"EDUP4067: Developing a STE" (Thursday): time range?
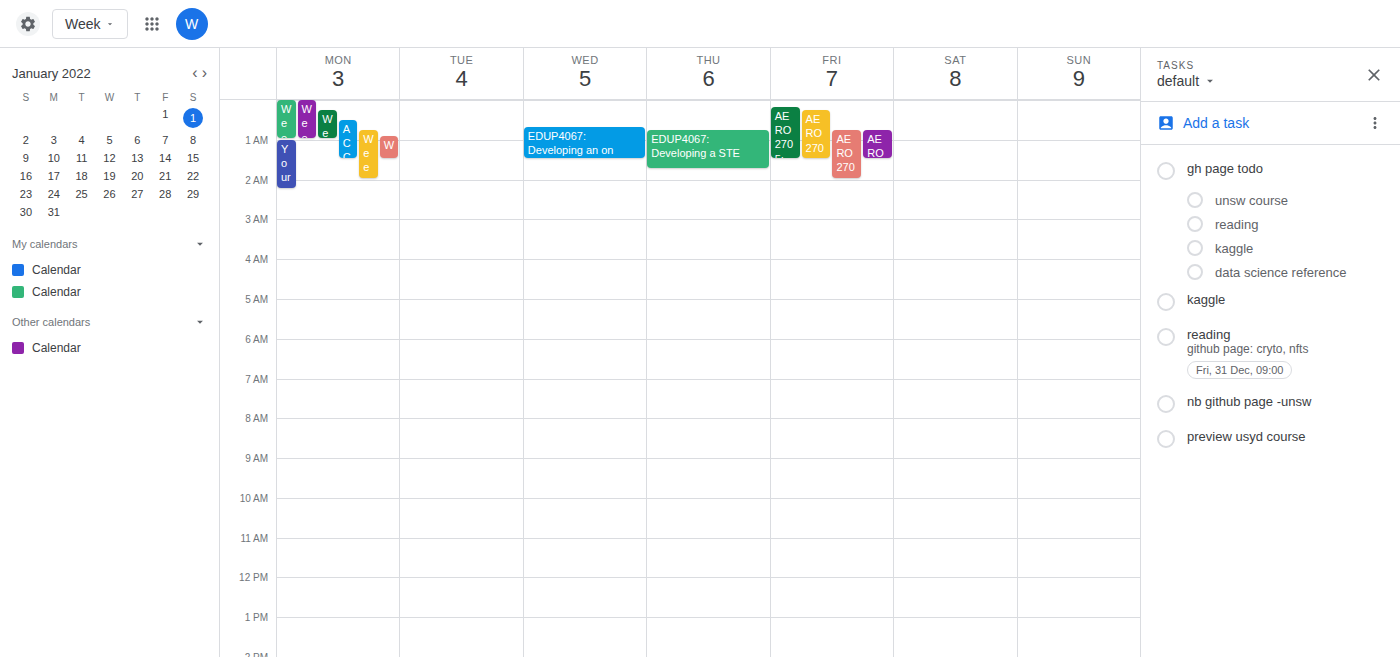
12:45 AM to 1:45 AM